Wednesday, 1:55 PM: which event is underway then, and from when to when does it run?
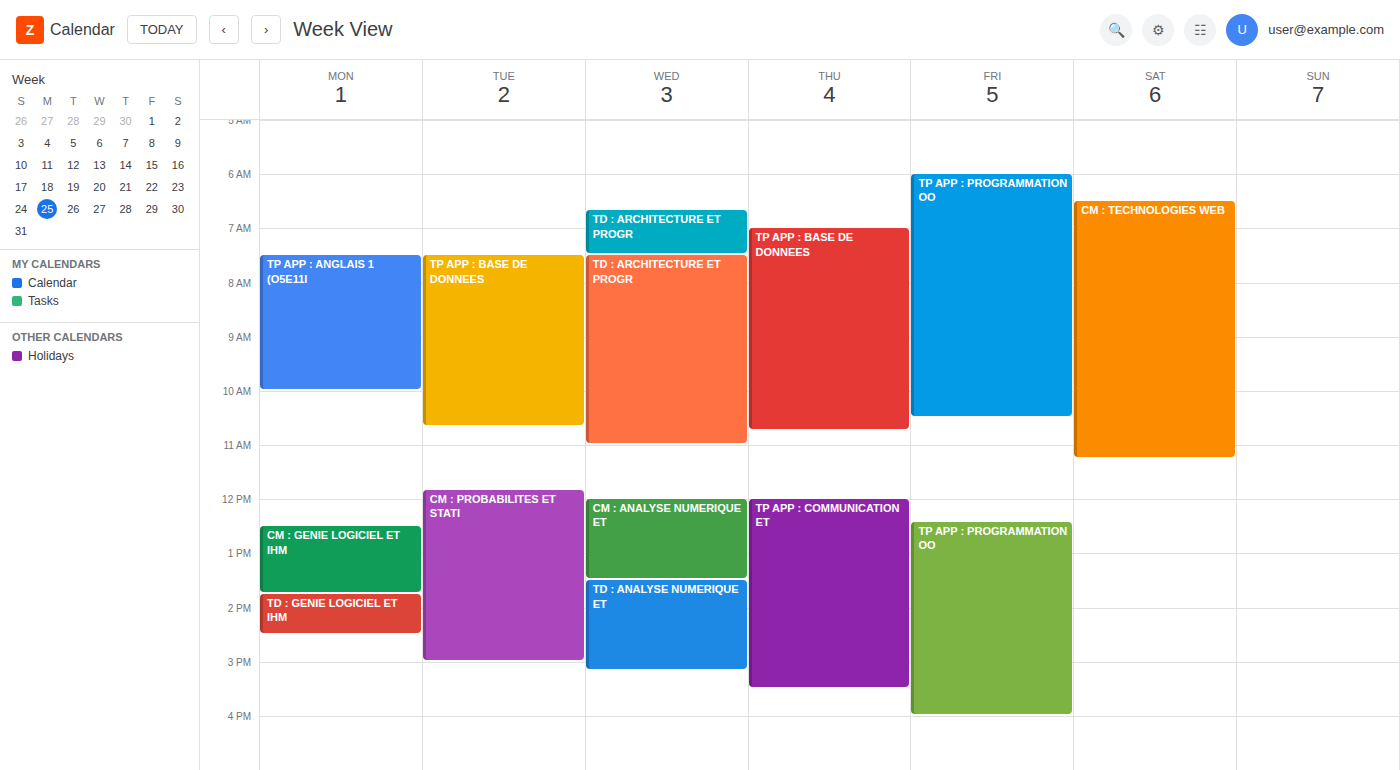
"TD : ANALYSE NUMERIQUE ET", 1:30 PM to 3:10 PM